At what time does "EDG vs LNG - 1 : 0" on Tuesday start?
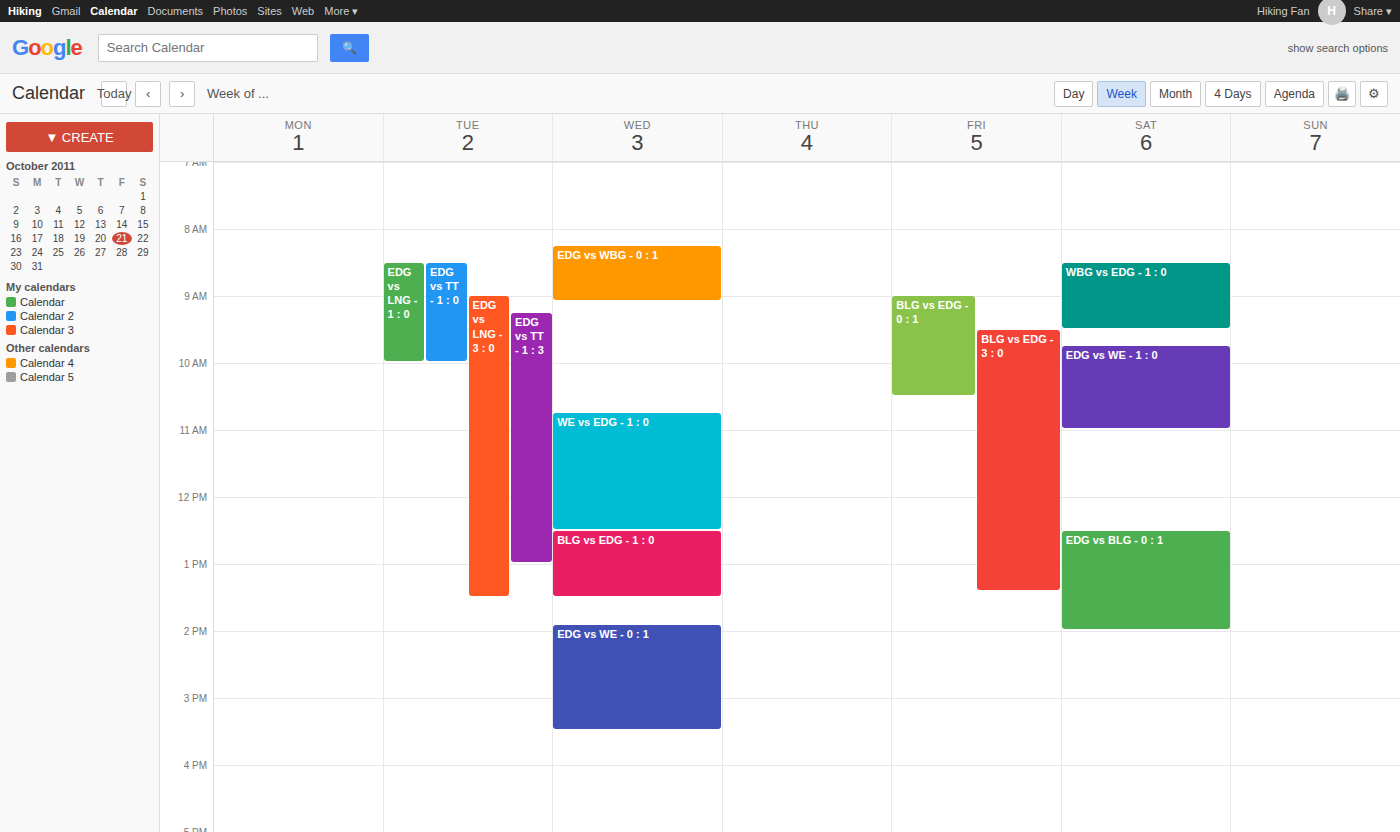
08:30